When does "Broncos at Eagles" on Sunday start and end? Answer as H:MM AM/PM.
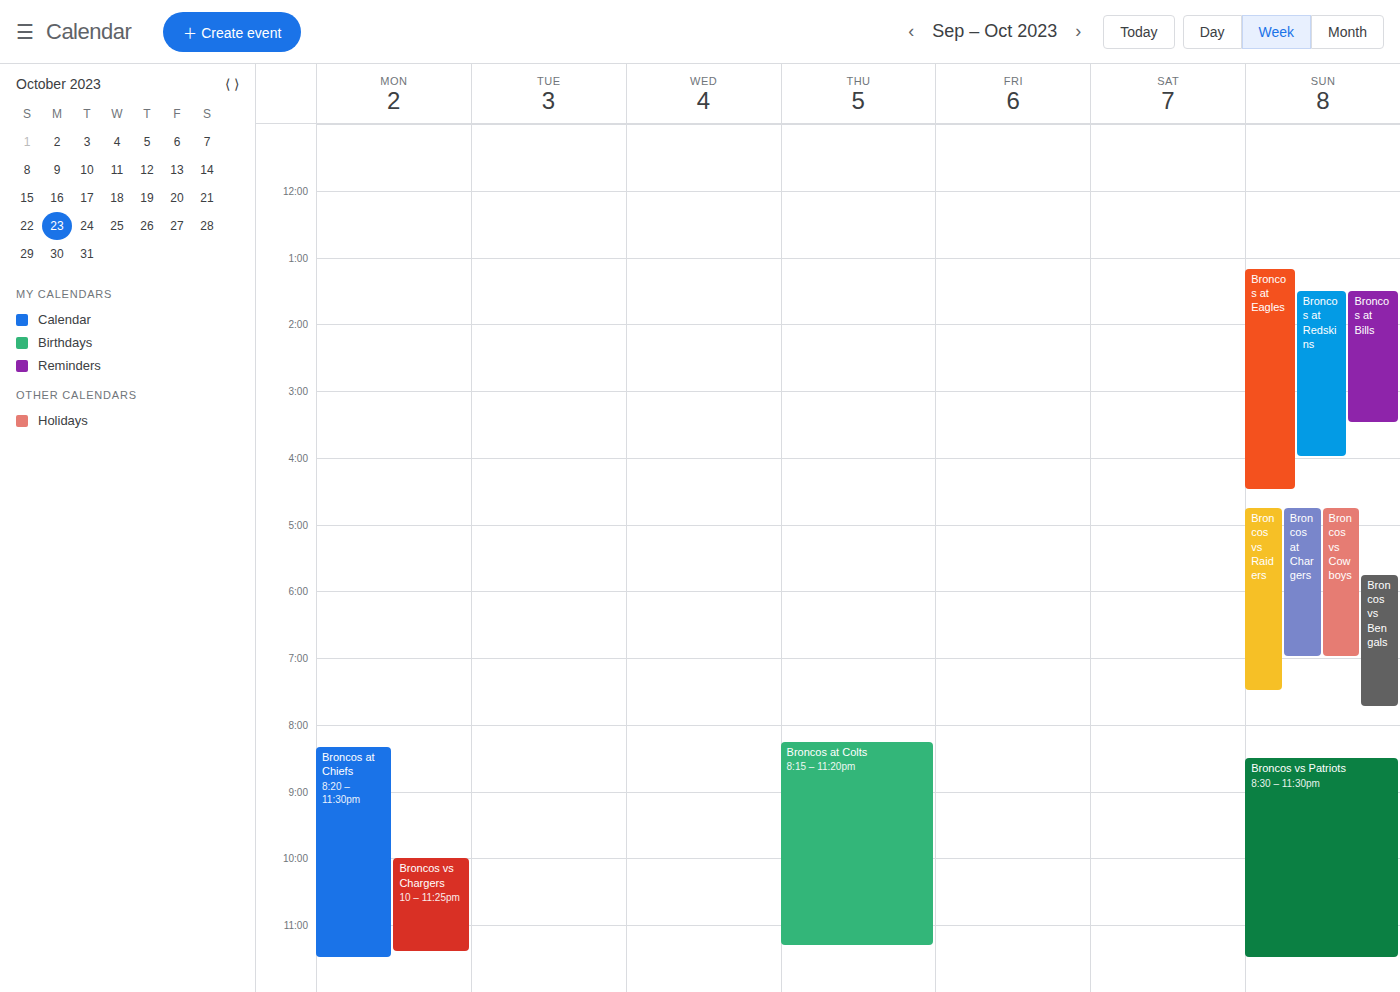
1:10 PM to 4:30 PM